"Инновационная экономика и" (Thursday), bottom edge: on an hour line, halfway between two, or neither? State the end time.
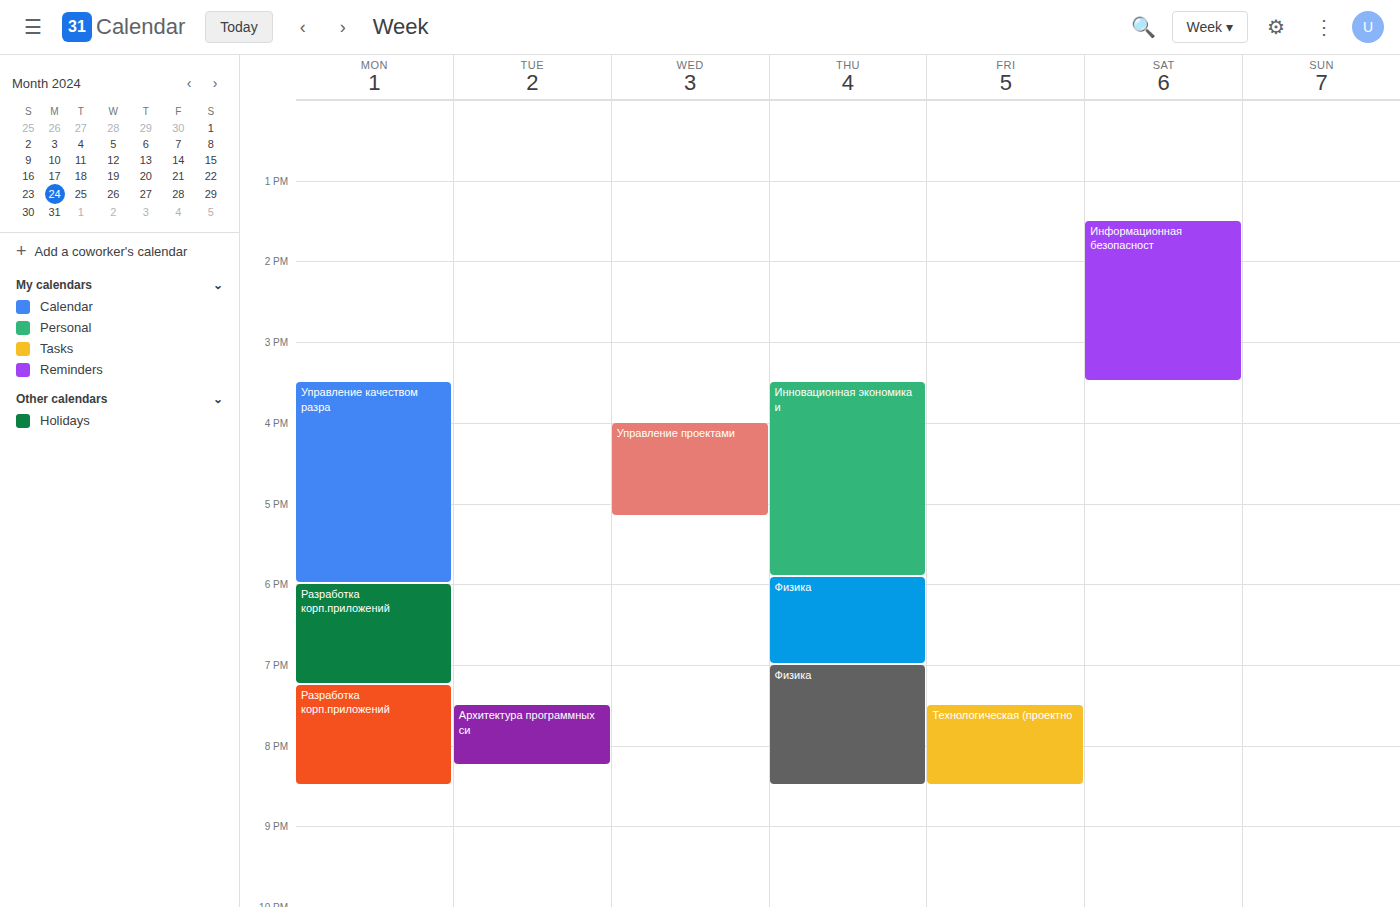
5:55 PM -- neither: 55 minutes below the 5 PM line and 5 minutes above the 6 PM line.